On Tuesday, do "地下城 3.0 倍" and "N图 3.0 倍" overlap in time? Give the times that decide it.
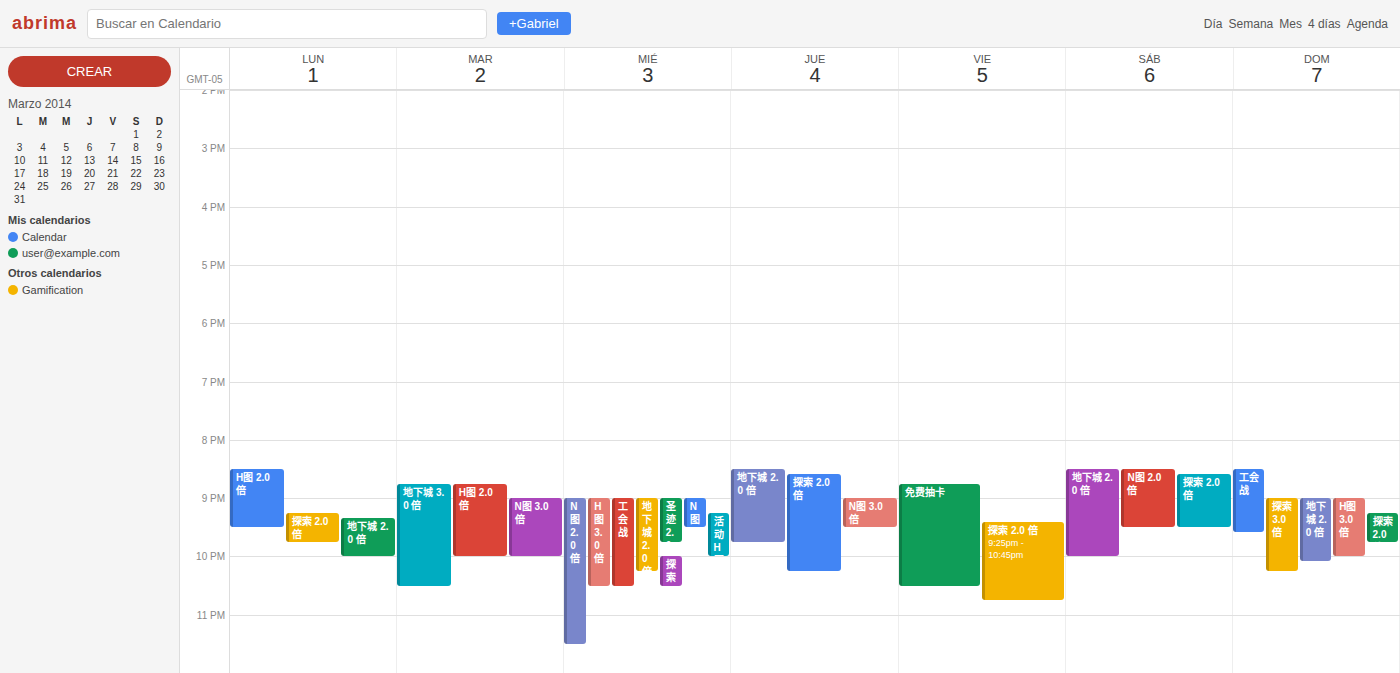
"N图 3.0 倍" runs 9:00 PM to 10:00 PM, inside "地下城 3.0 倍" -- they overlap.